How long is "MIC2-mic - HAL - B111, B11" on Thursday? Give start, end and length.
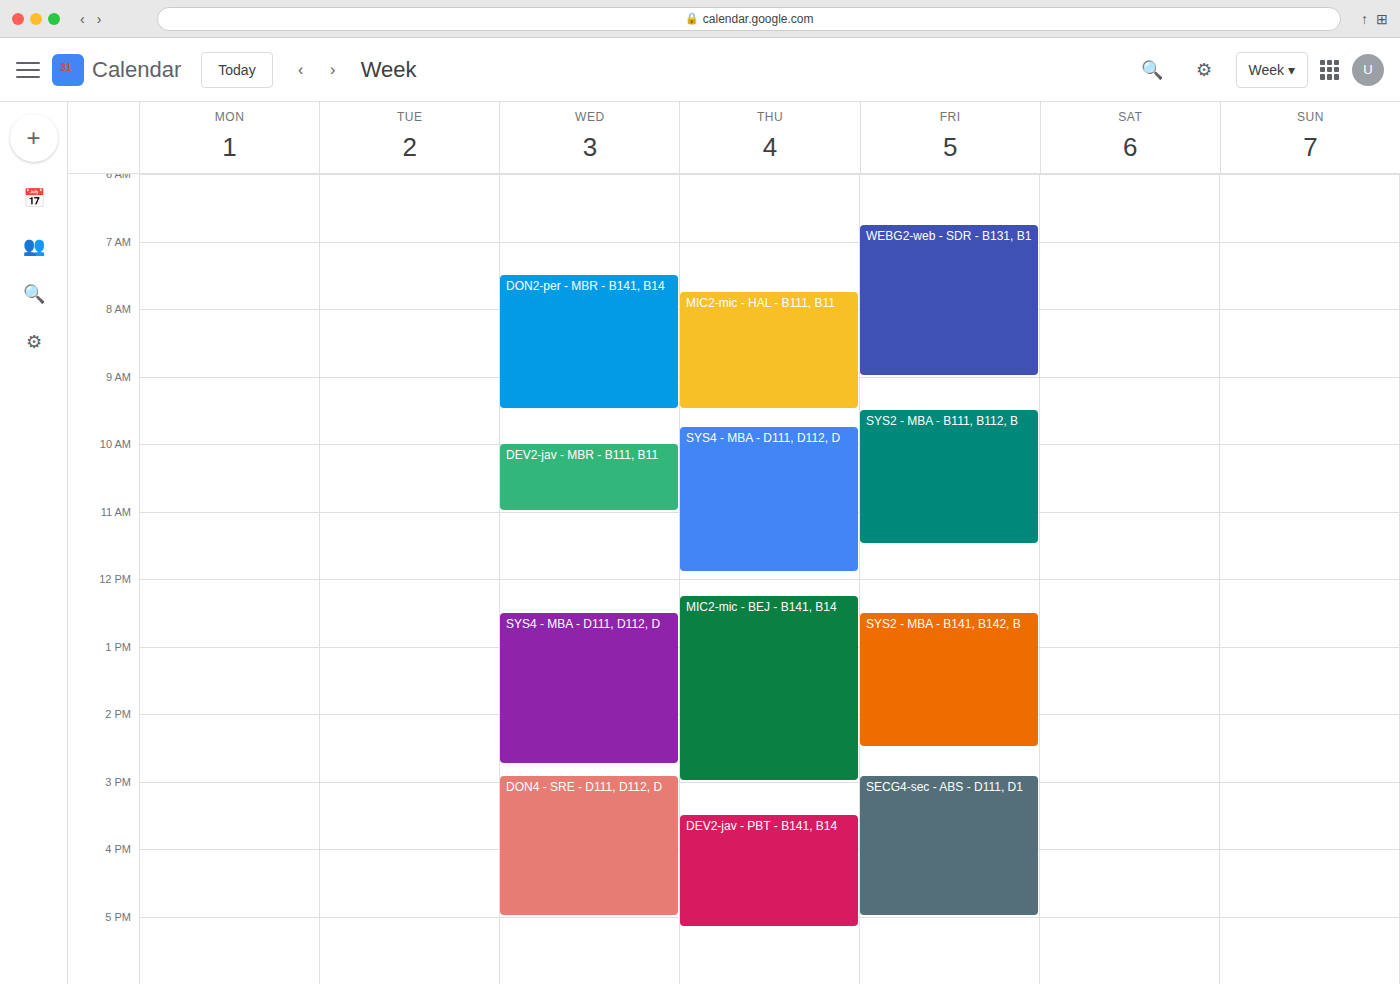
7:45 AM to 9:30 AM, 1 hour 45 minutes